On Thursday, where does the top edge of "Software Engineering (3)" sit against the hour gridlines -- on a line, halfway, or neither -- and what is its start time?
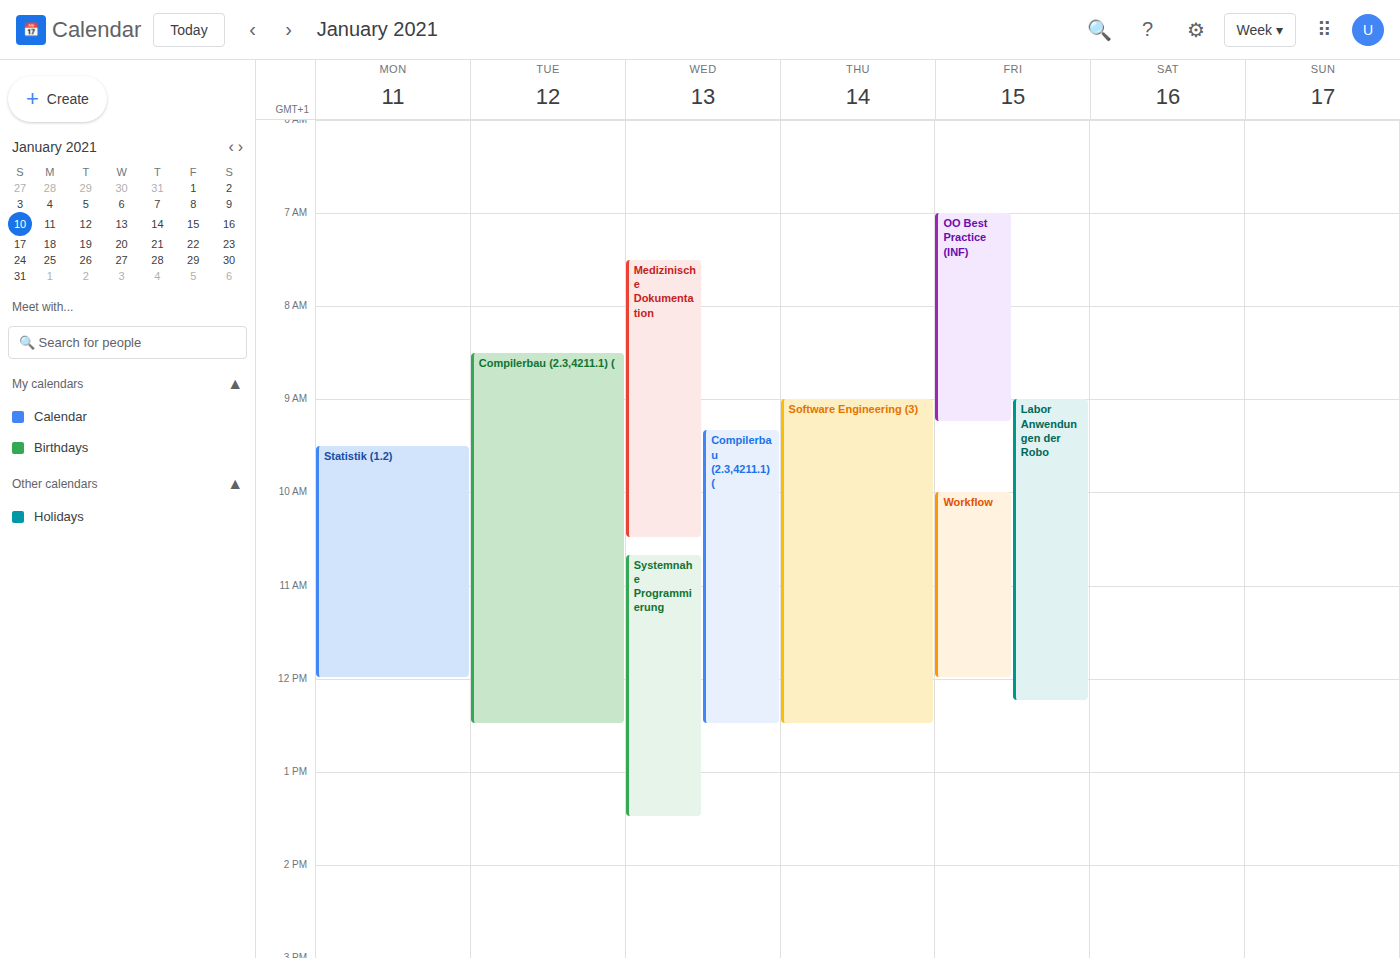
9:00 AM -- exactly on the 9 AM line.